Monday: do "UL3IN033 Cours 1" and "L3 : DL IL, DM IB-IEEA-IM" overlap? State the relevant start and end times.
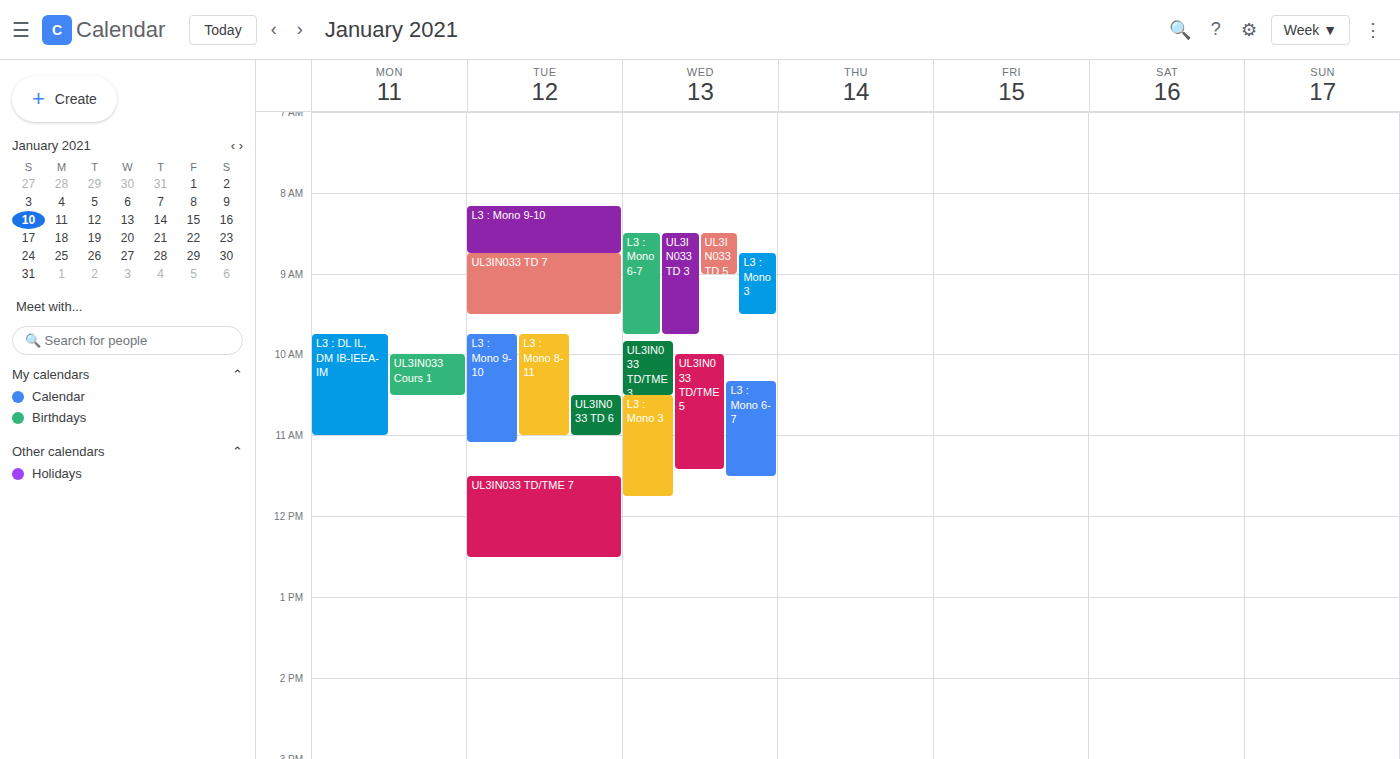
"UL3IN033 Cours 1" runs 10:00 AM to 10:30 AM, inside "L3 : DL IL, DM IB-IEEA-IM" -- they overlap.